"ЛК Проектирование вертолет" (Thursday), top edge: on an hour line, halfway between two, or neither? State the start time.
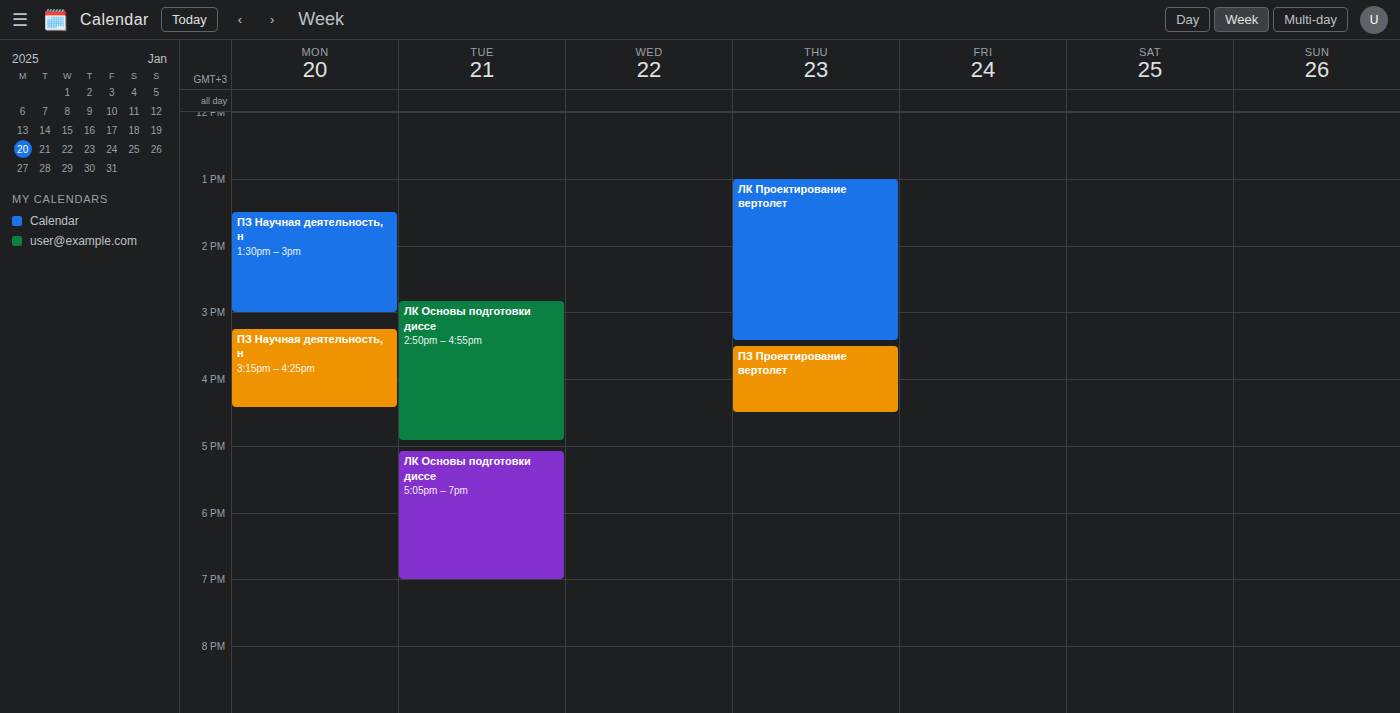
13:00 -- exactly on the 13:00 line.